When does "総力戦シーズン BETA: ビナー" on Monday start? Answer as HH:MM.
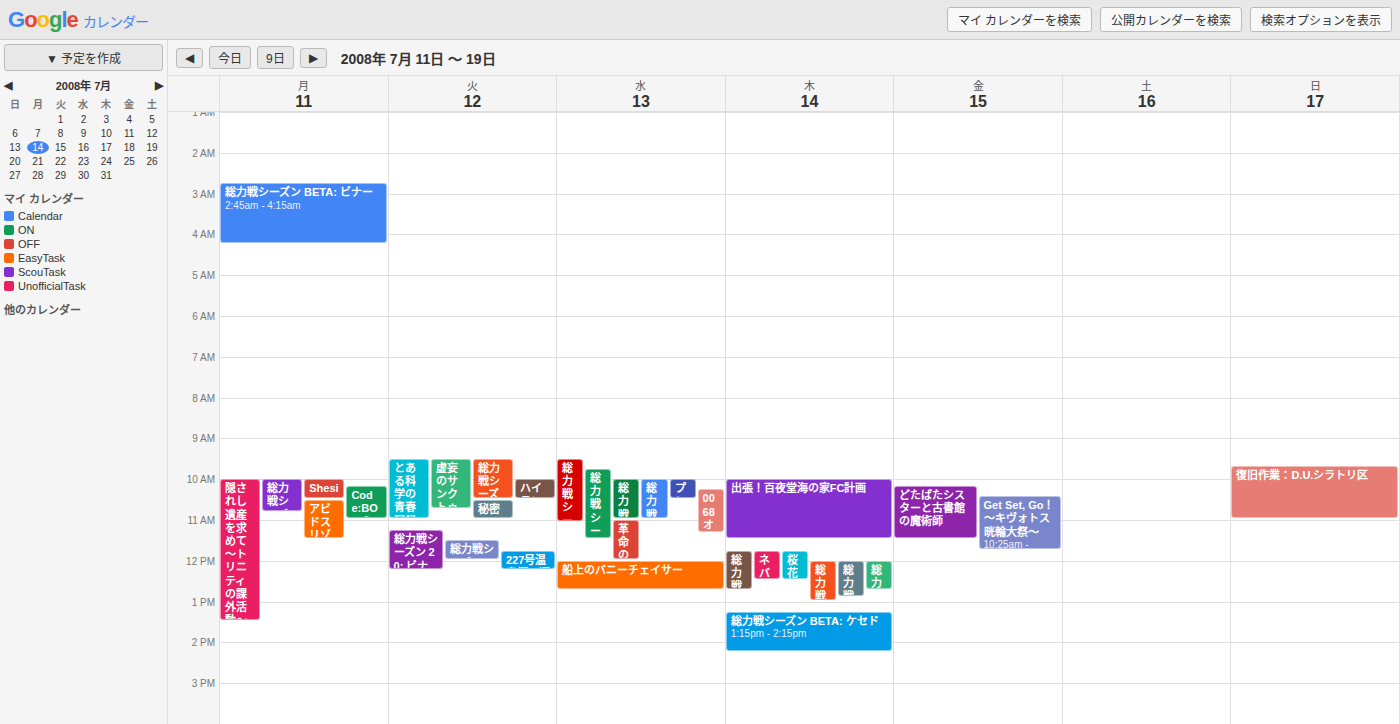
02:45